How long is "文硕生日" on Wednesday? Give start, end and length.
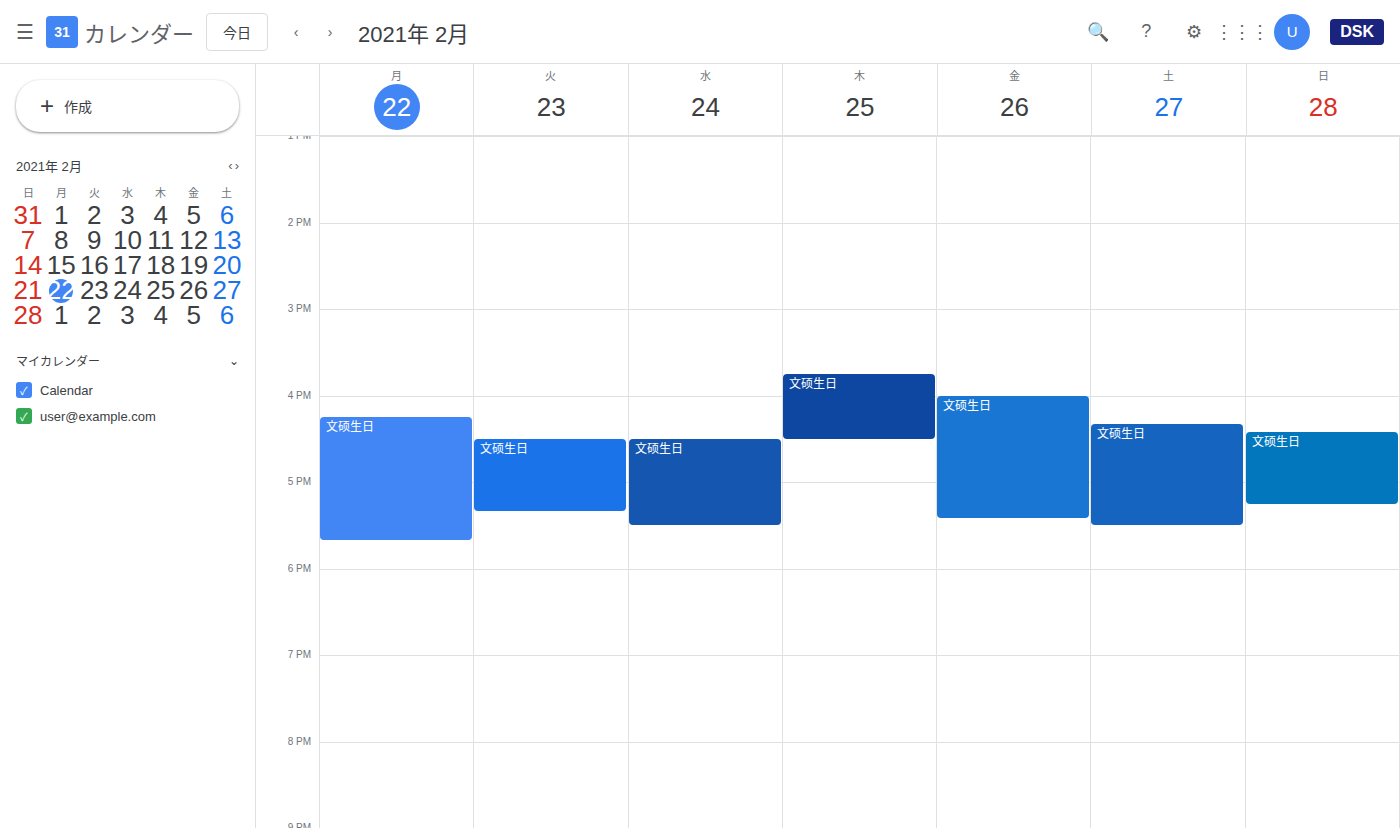
4:30 PM to 5:30 PM, 1 hour